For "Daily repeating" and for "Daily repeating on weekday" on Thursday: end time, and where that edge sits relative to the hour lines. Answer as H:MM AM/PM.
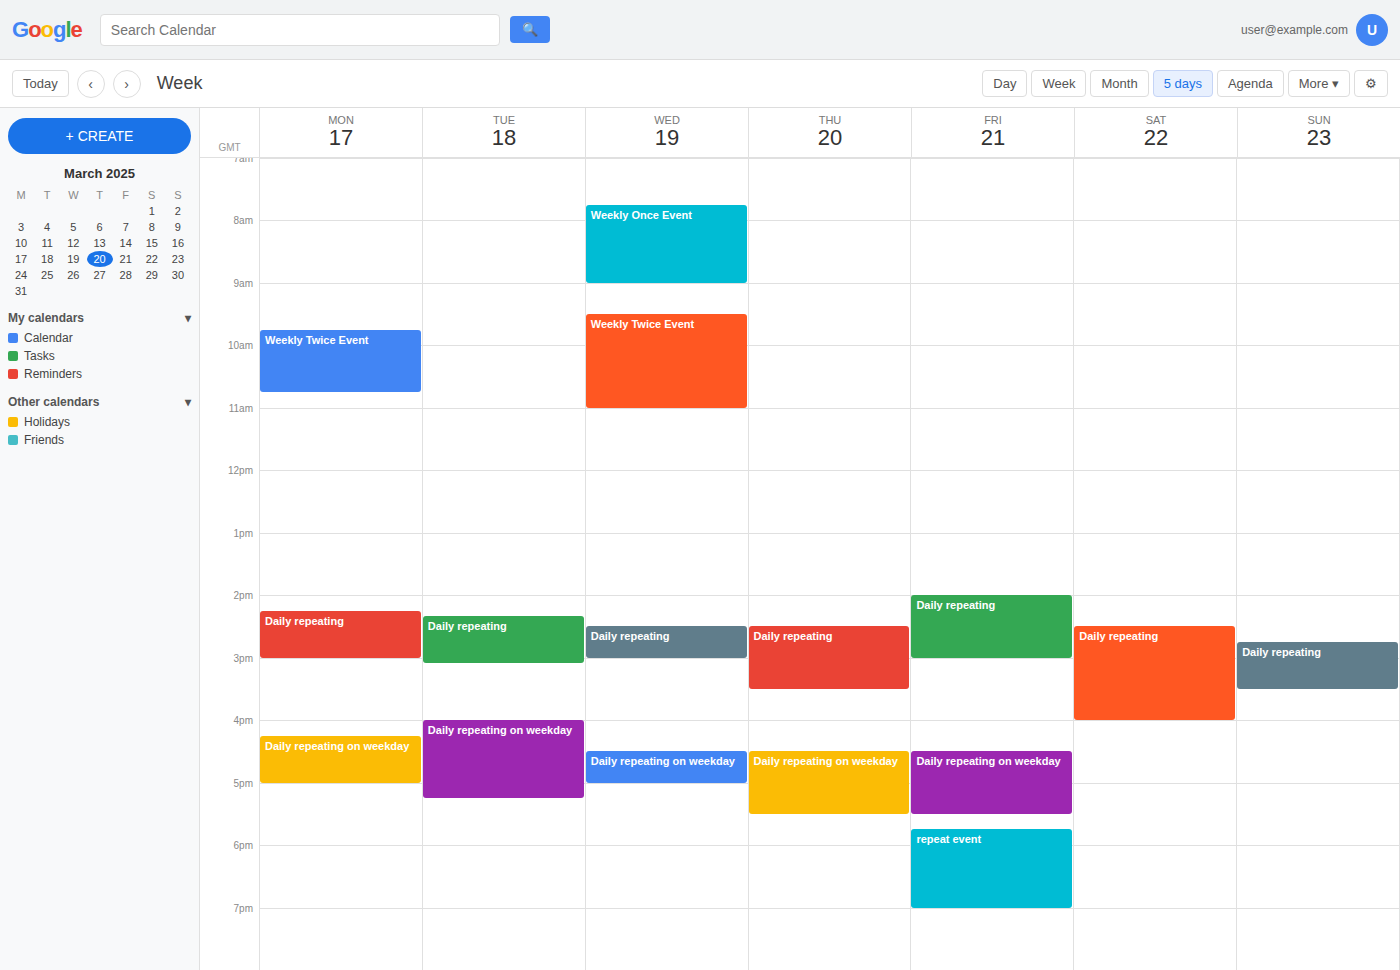
"Daily repeating": 3:30 PM, halfway between the 3 PM and 4 PM lines. "Daily repeating on weekday": 5:30 PM, halfway between the 5 PM and 6 PM lines.